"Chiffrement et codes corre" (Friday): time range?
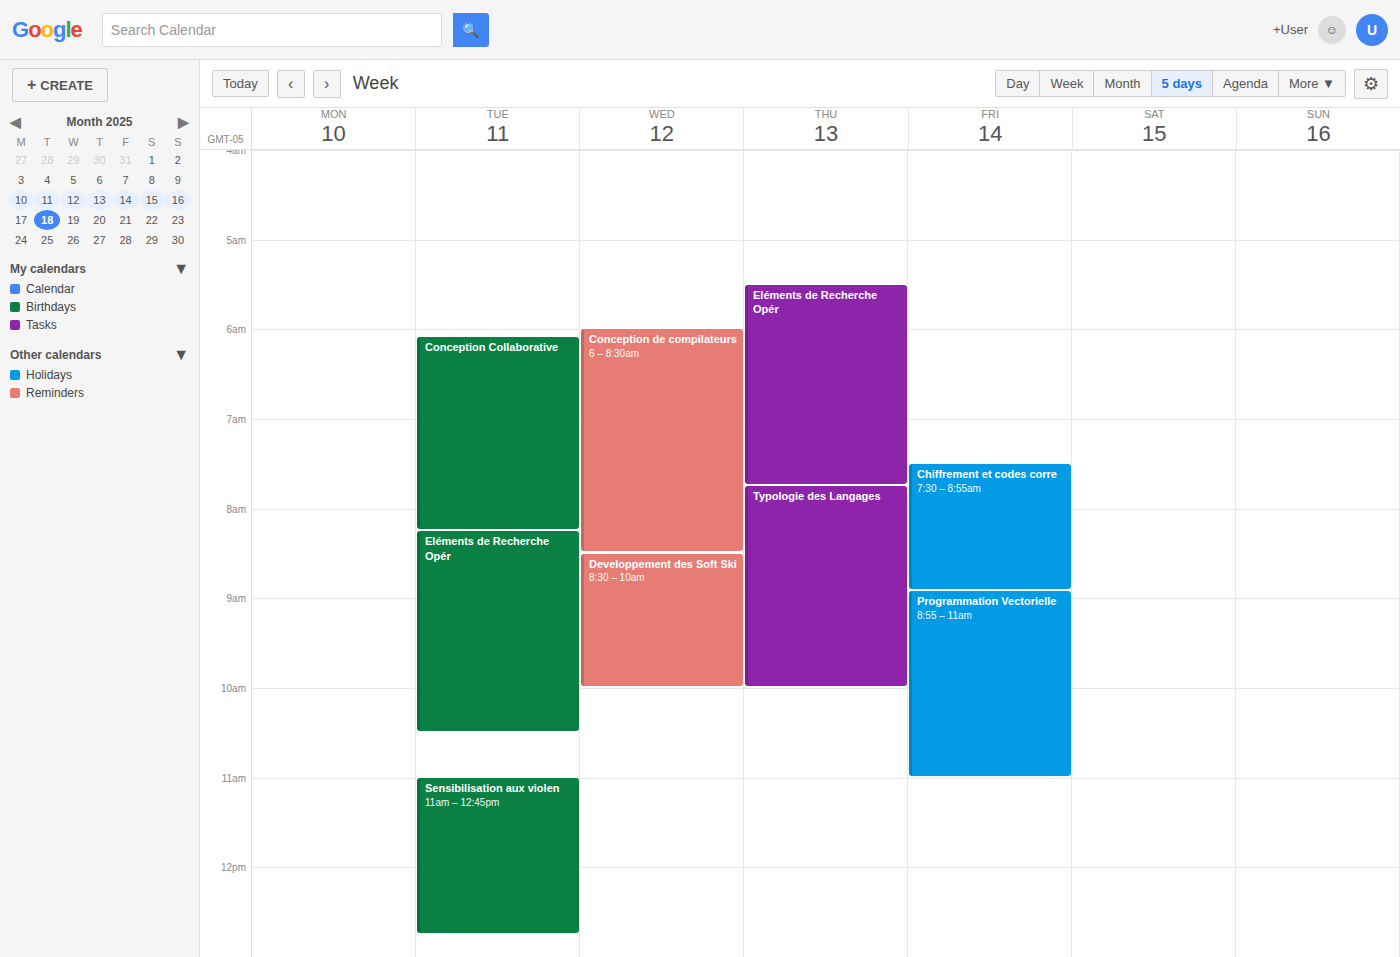
7:30 AM to 8:55 AM